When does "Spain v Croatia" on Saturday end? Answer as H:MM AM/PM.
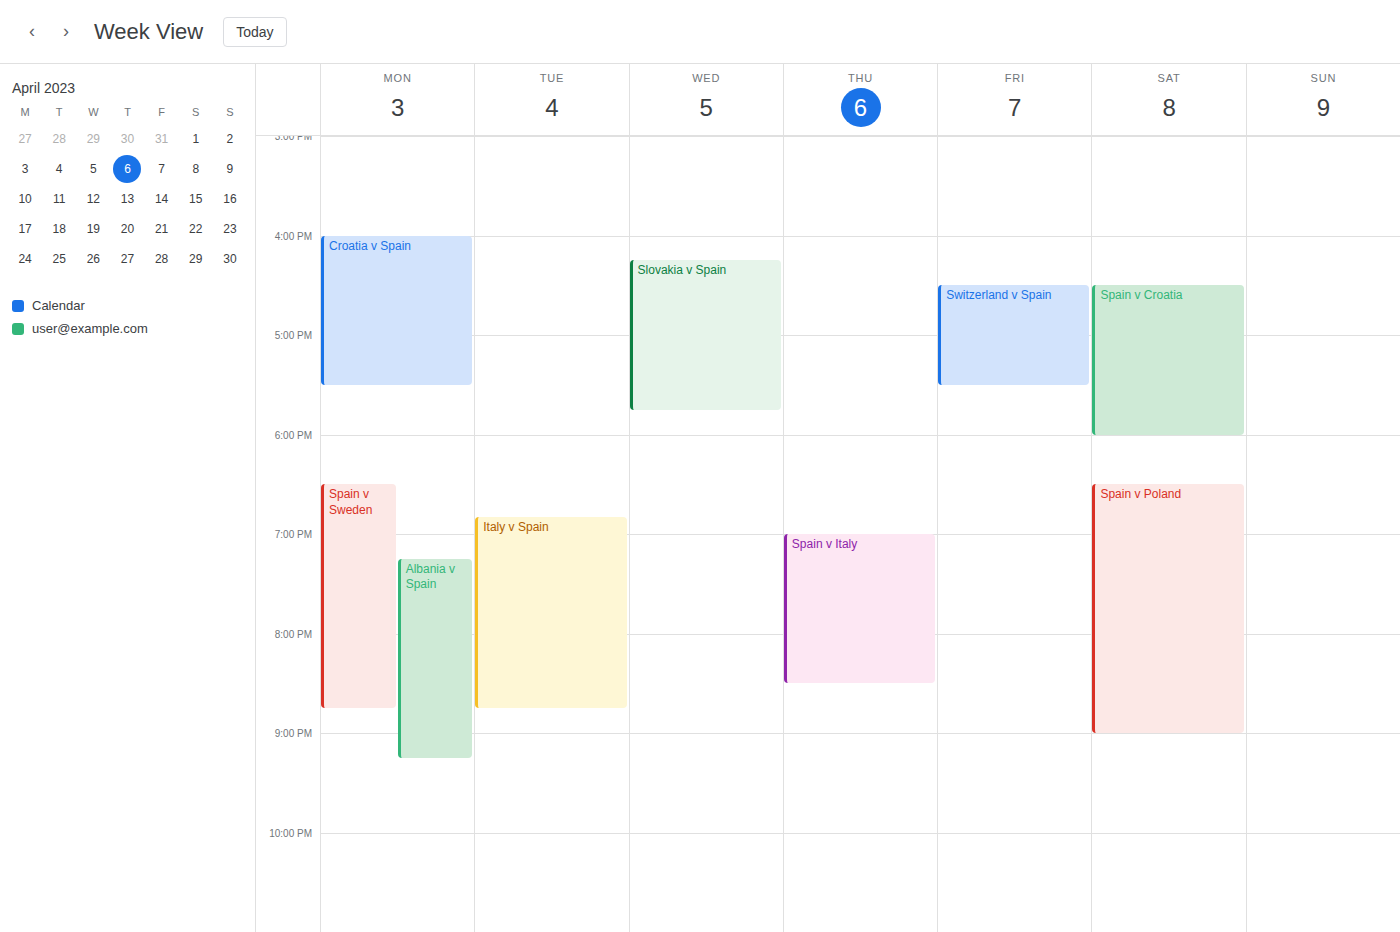
6:00 PM